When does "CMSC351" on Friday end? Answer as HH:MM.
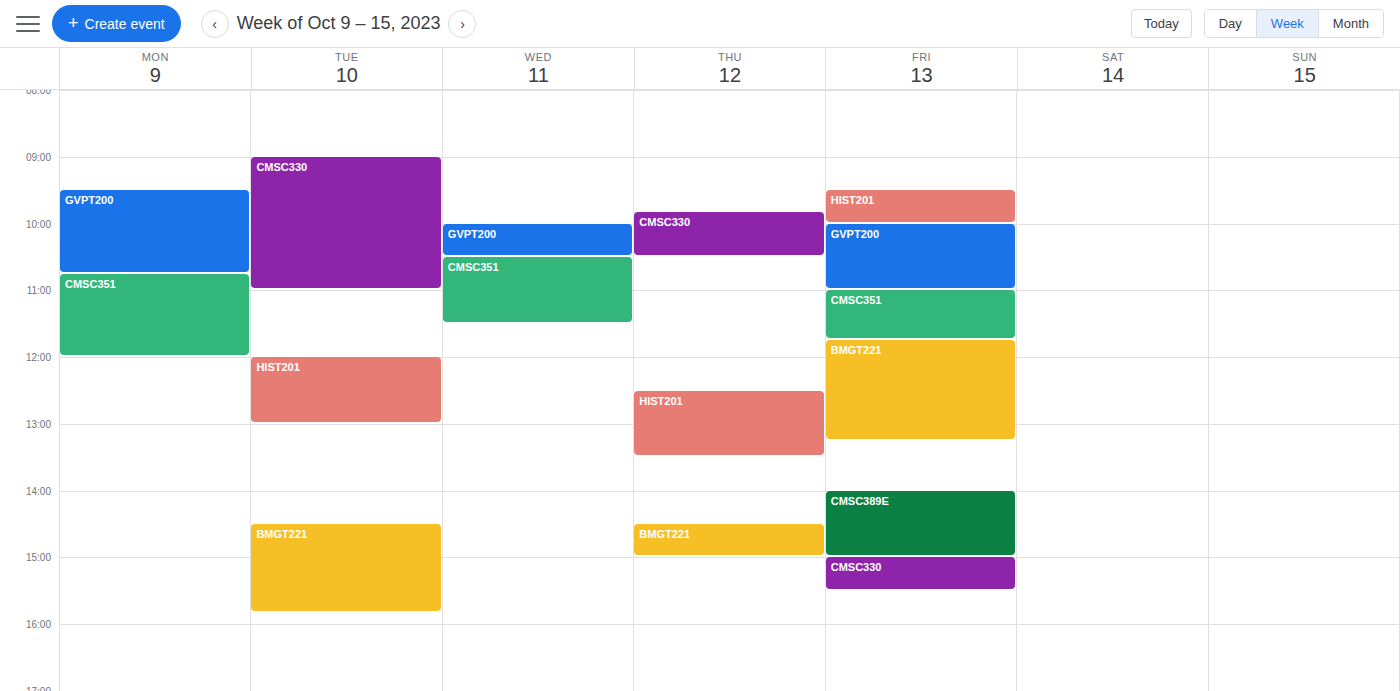
11:45